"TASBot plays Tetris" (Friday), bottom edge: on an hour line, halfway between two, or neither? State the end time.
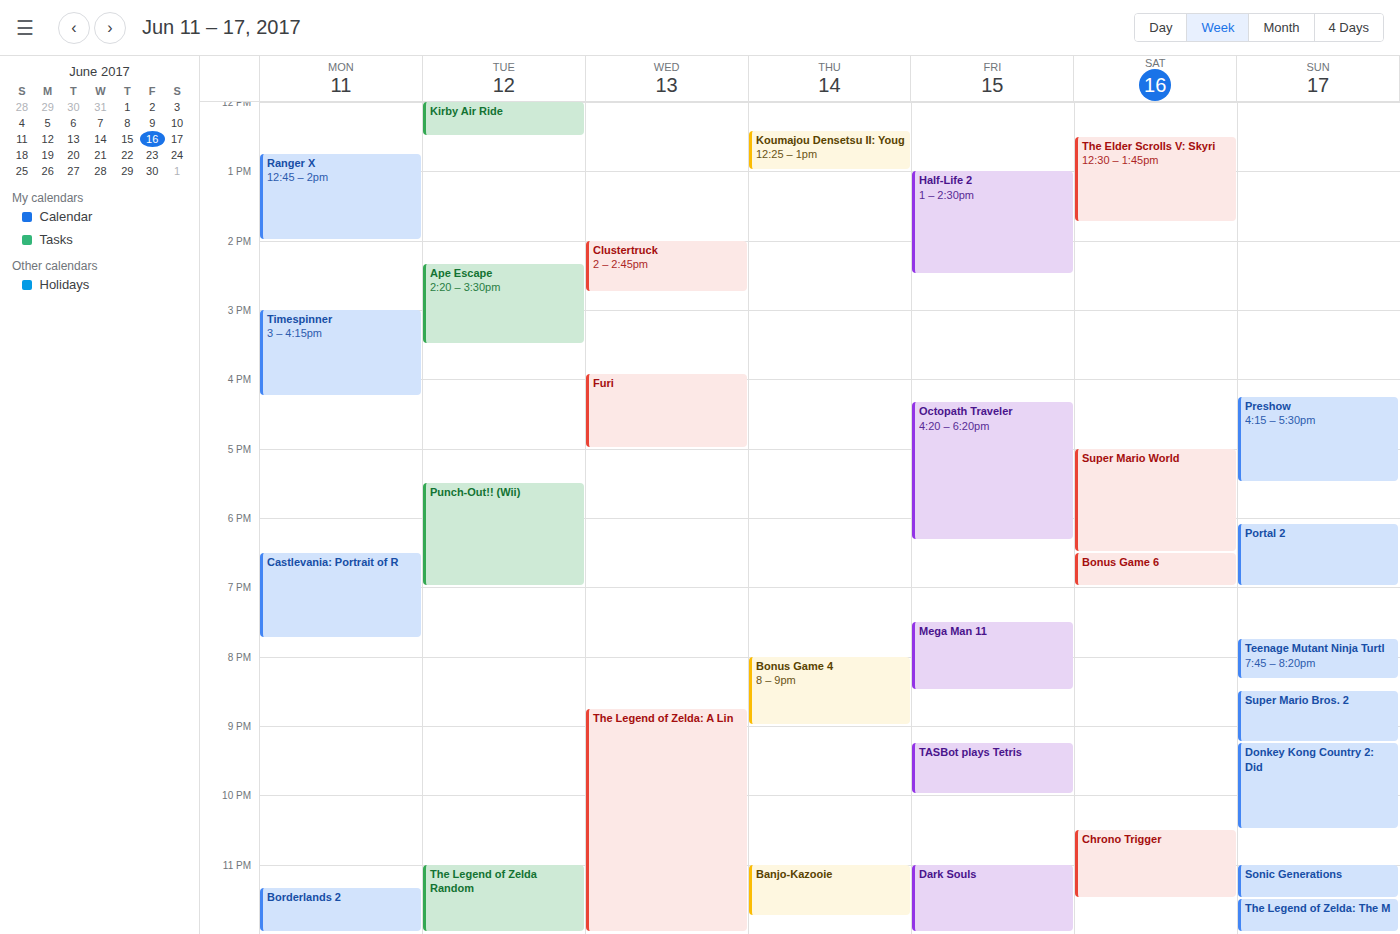
10:00 PM -- exactly on the 10 PM line.